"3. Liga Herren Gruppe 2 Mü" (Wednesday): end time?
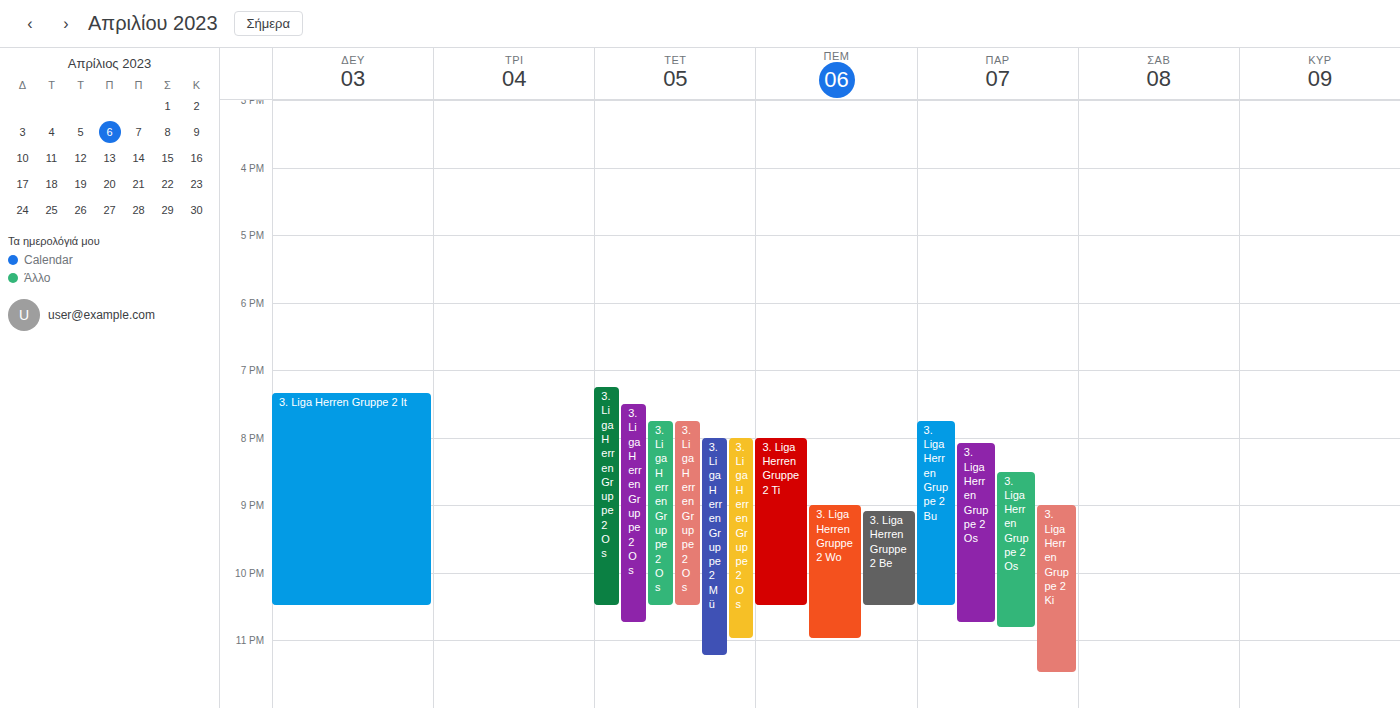
11:15 PM